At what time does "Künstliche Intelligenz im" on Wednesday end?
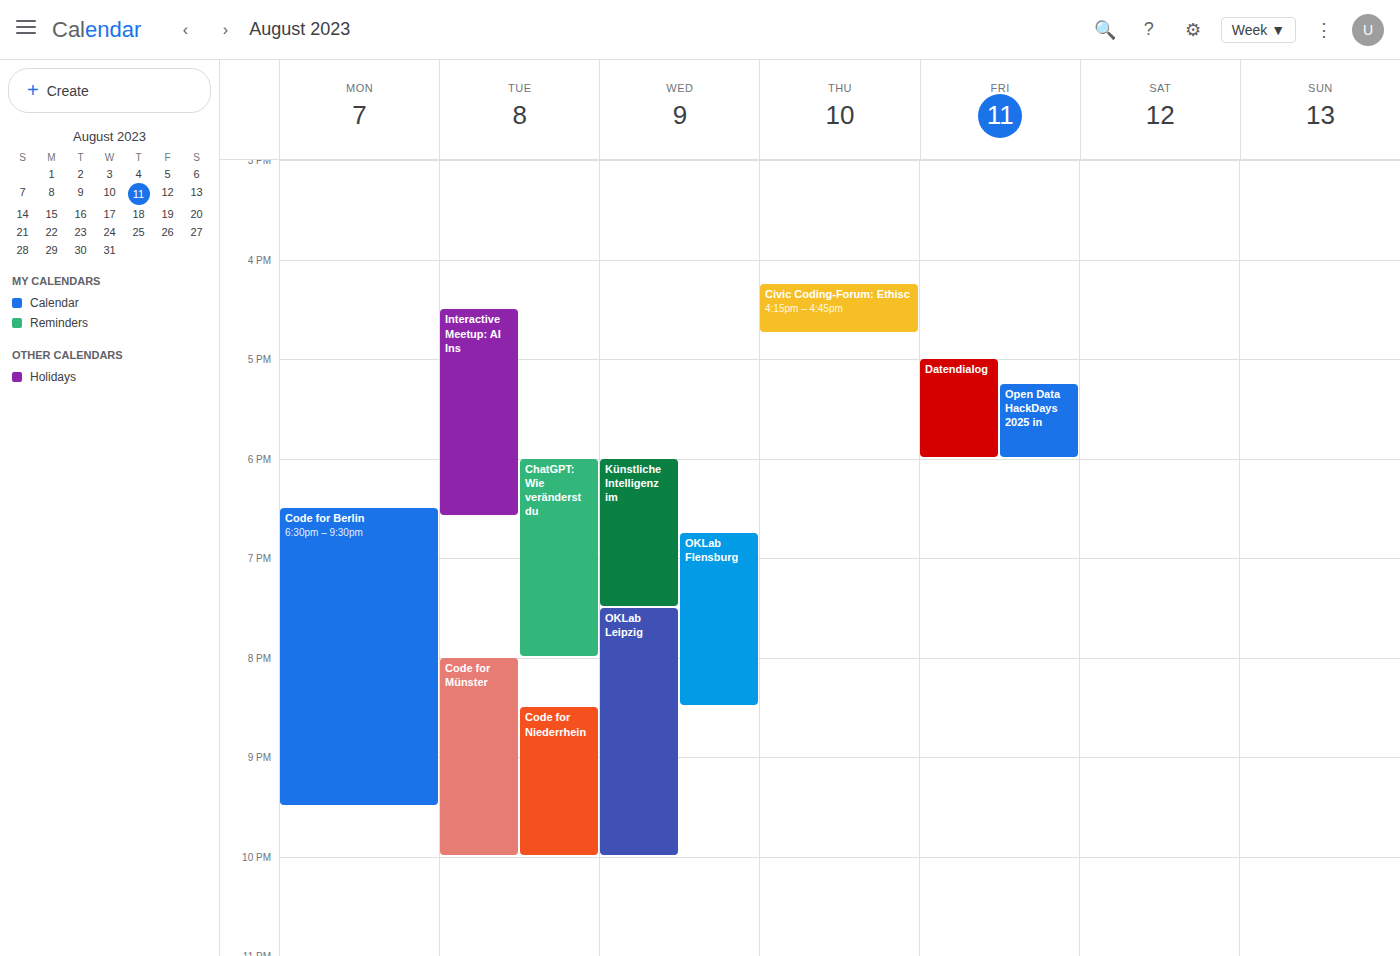
7:30 PM